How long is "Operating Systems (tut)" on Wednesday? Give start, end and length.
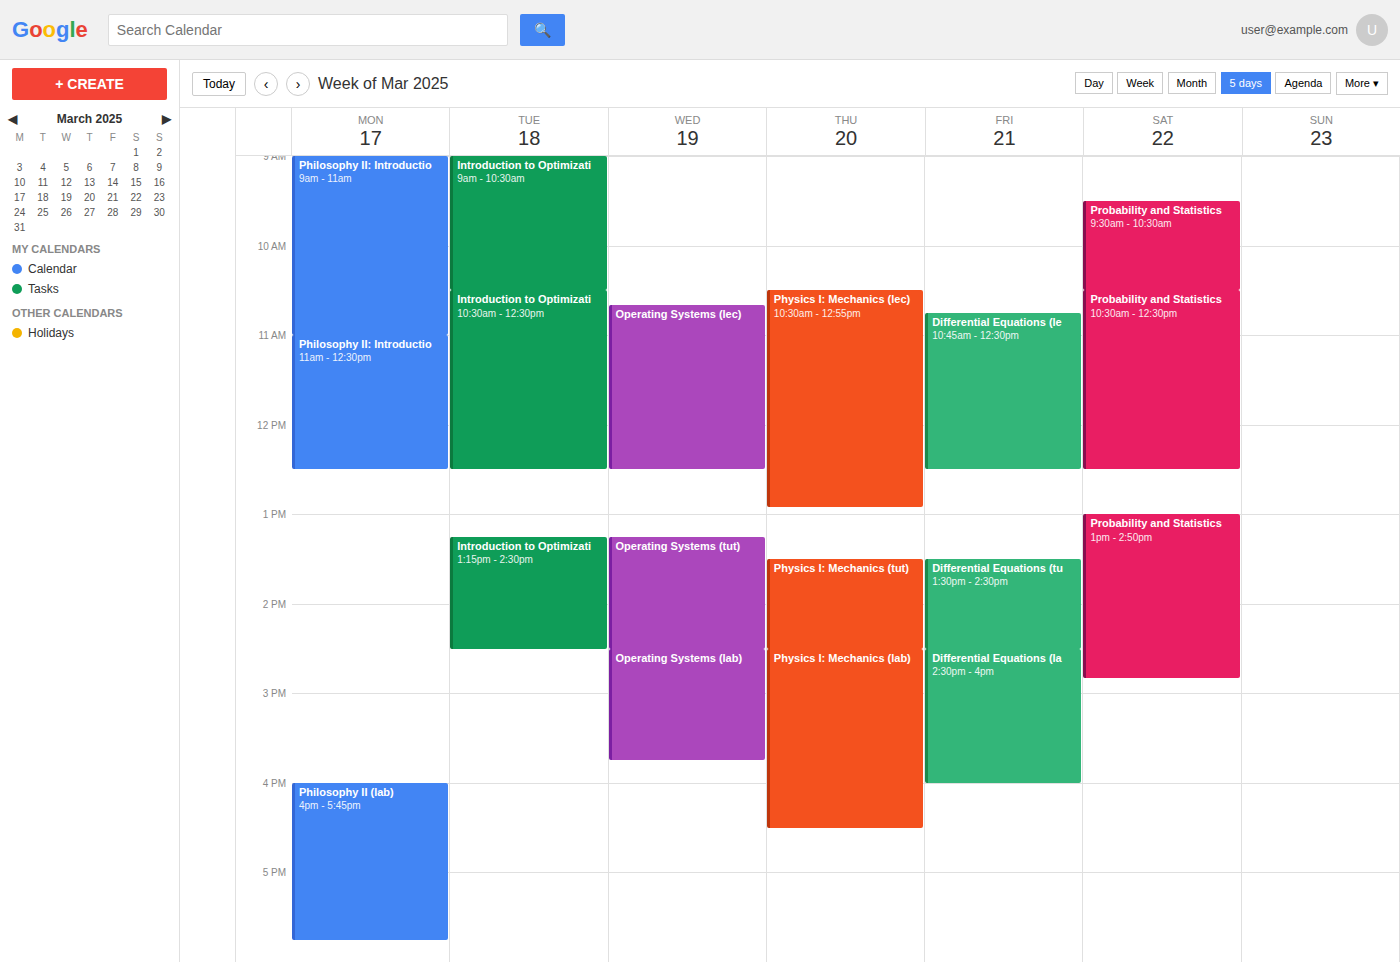
13:15 to 14:30, 1 hour 15 minutes